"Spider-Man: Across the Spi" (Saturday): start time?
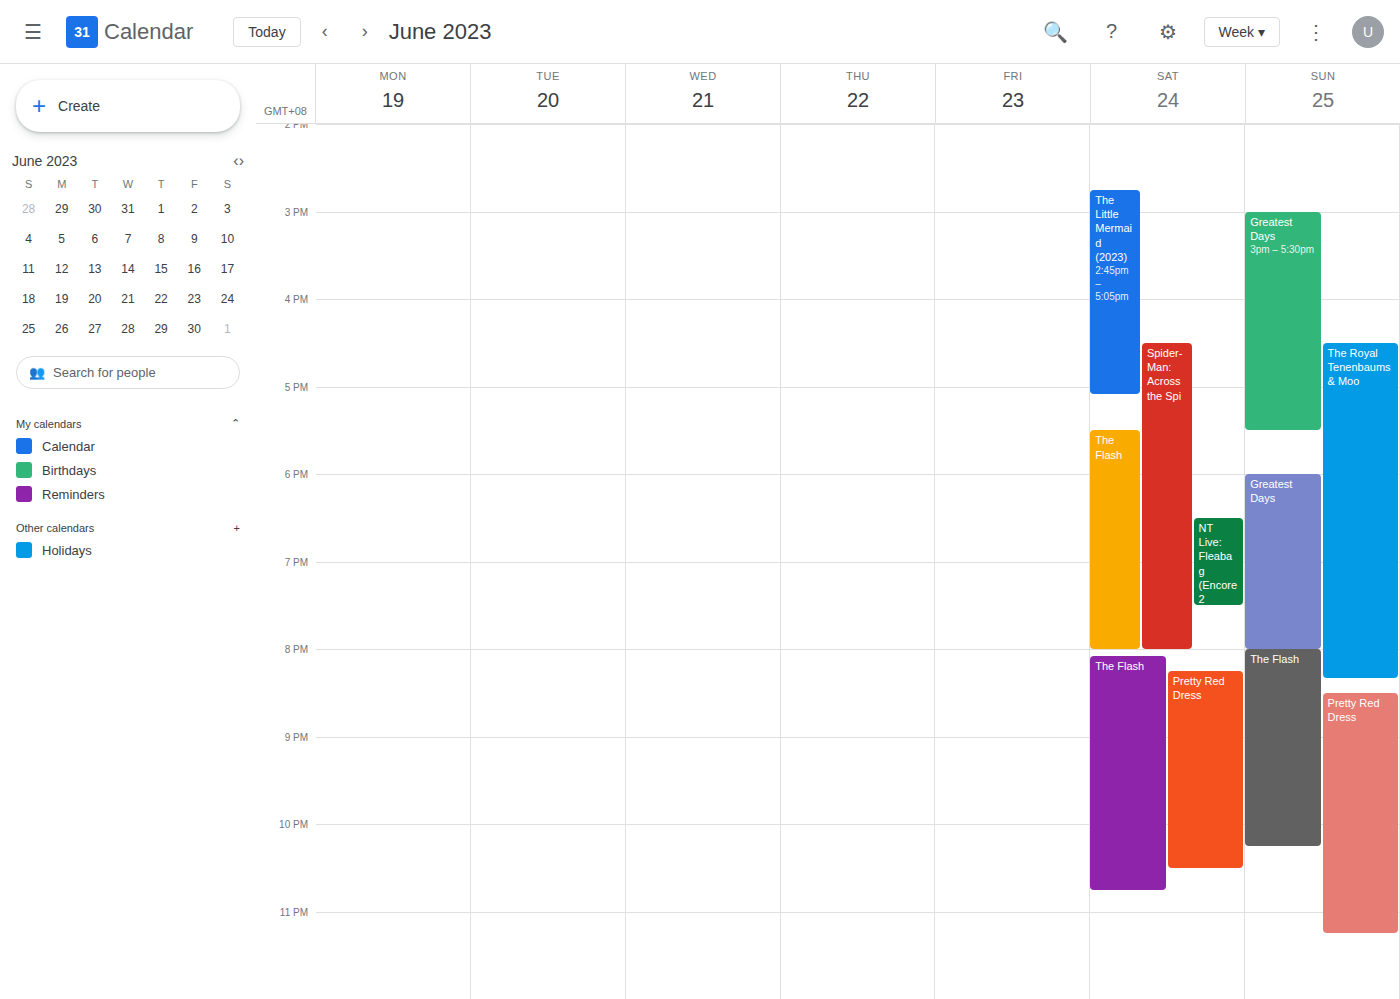
4:30 PM